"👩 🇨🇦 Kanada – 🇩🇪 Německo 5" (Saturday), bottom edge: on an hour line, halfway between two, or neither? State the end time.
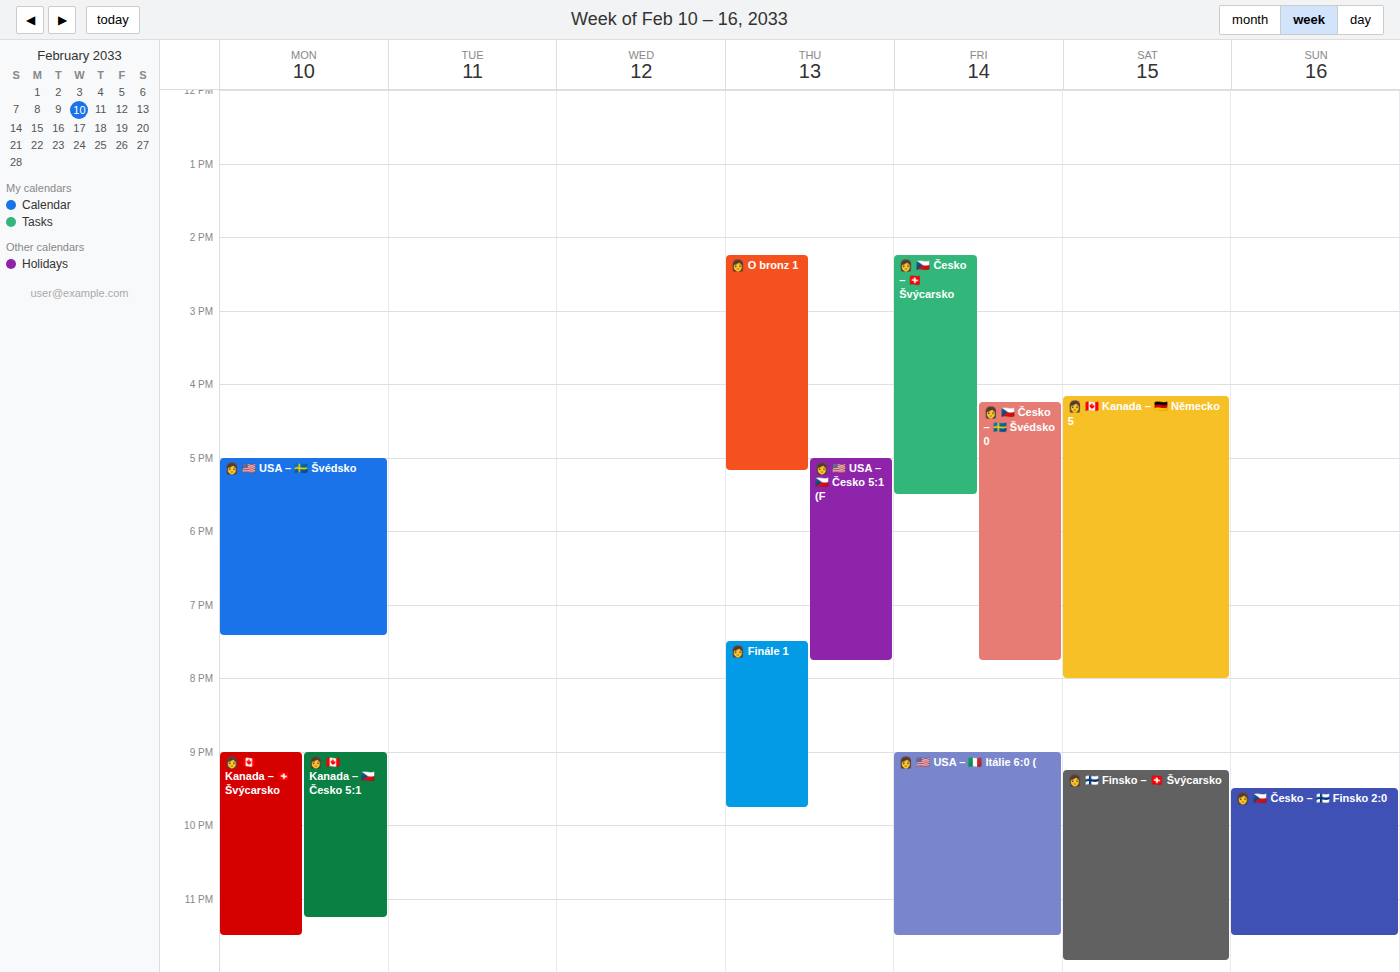
8:00 PM -- exactly on the 8 PM line.